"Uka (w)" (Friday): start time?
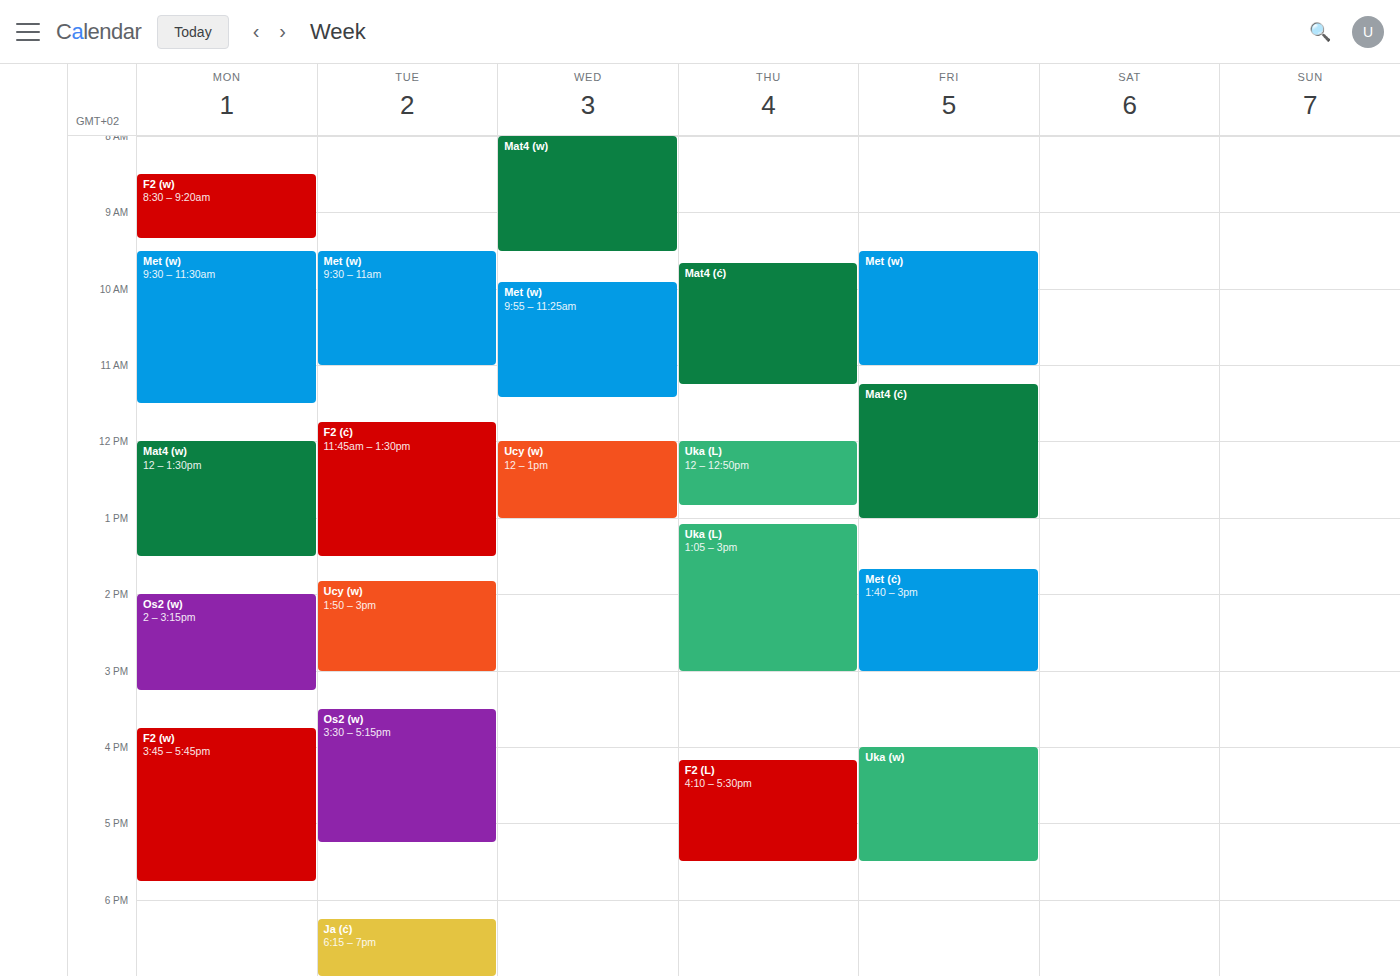
4:00 PM